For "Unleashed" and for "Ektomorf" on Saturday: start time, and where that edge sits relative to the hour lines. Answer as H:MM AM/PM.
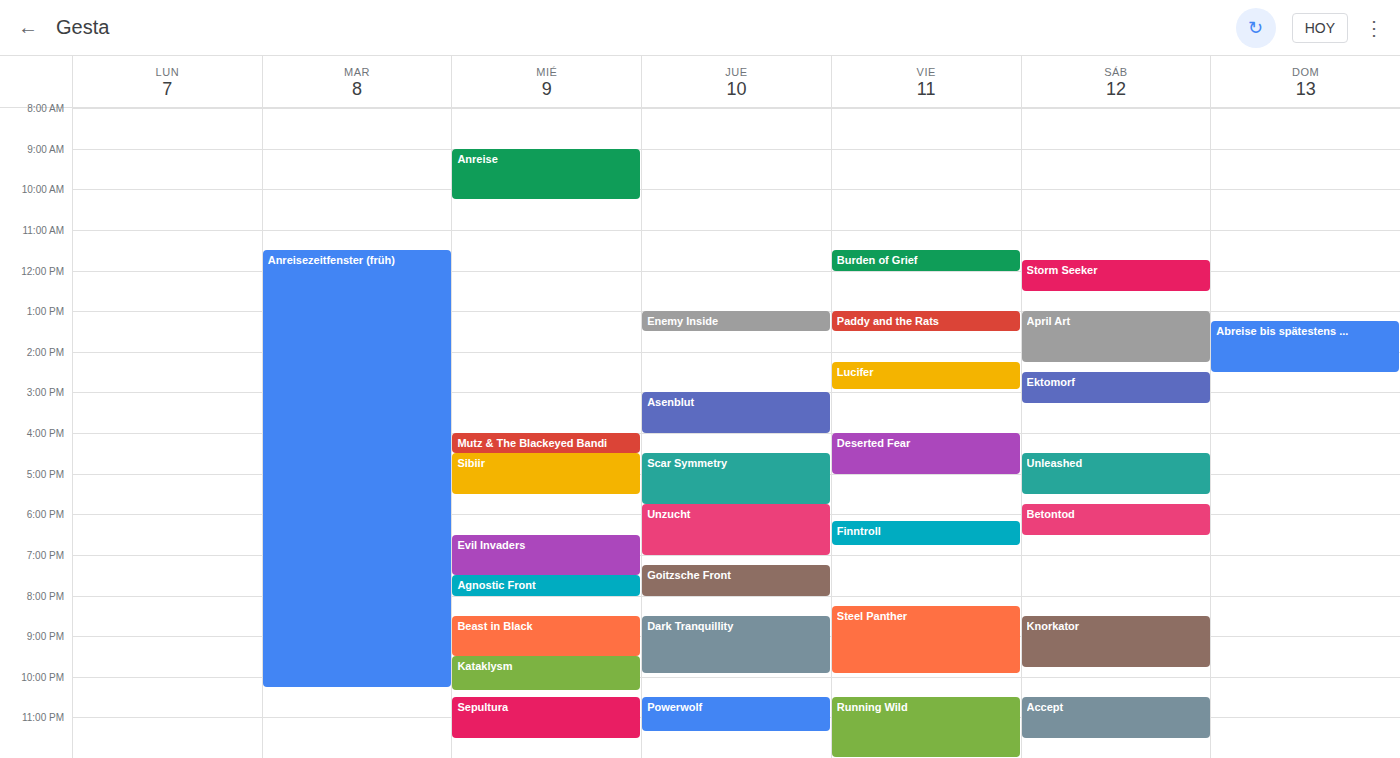
"Unleashed": 4:30 PM, halfway between the 4 PM and 5 PM lines. "Ektomorf": 2:30 PM, halfway between the 2 PM and 3 PM lines.